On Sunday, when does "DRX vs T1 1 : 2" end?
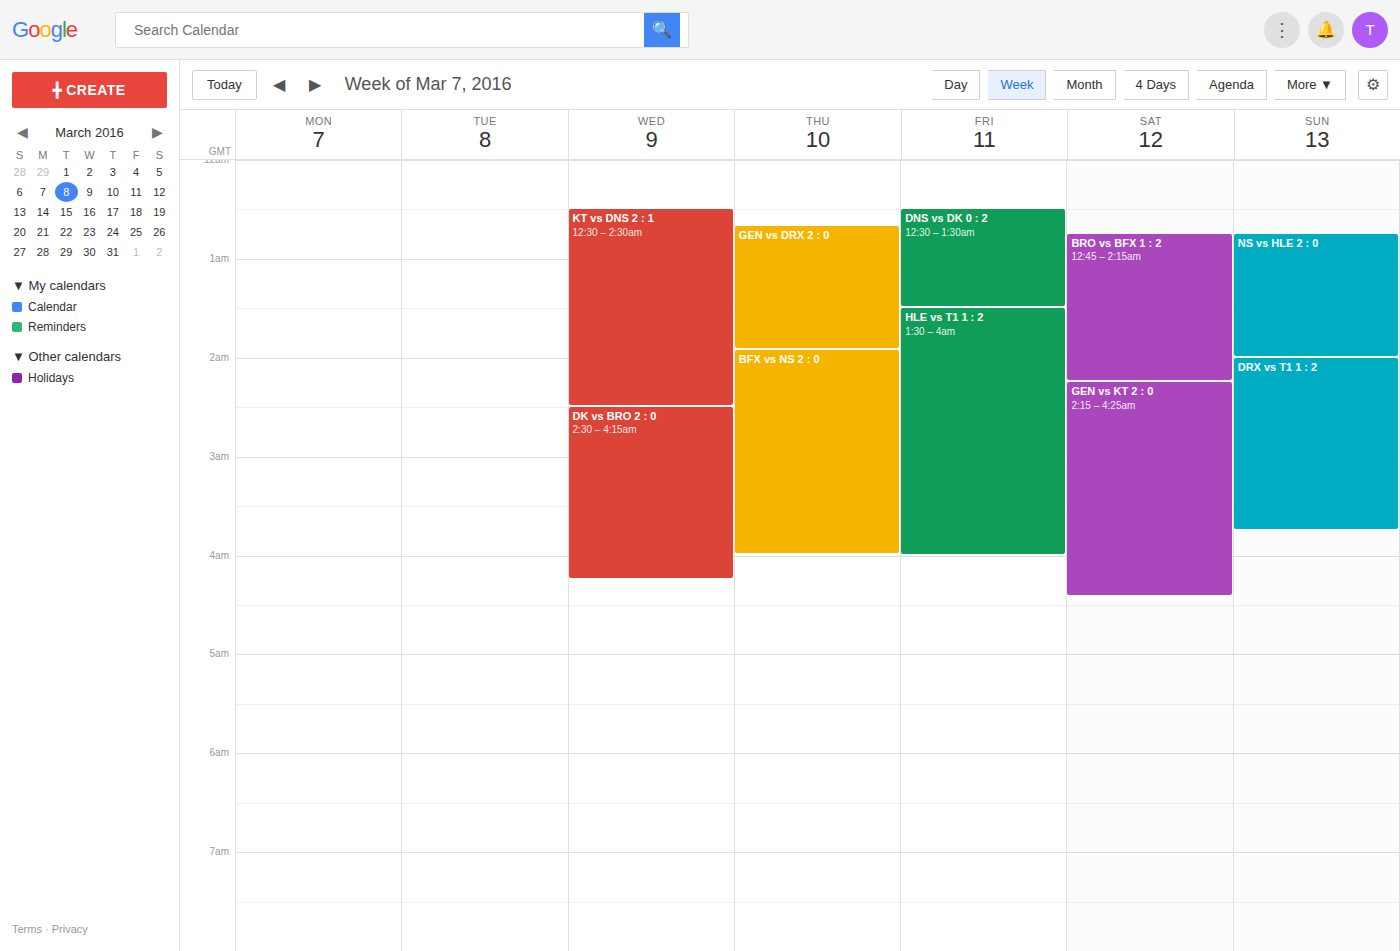
03:45